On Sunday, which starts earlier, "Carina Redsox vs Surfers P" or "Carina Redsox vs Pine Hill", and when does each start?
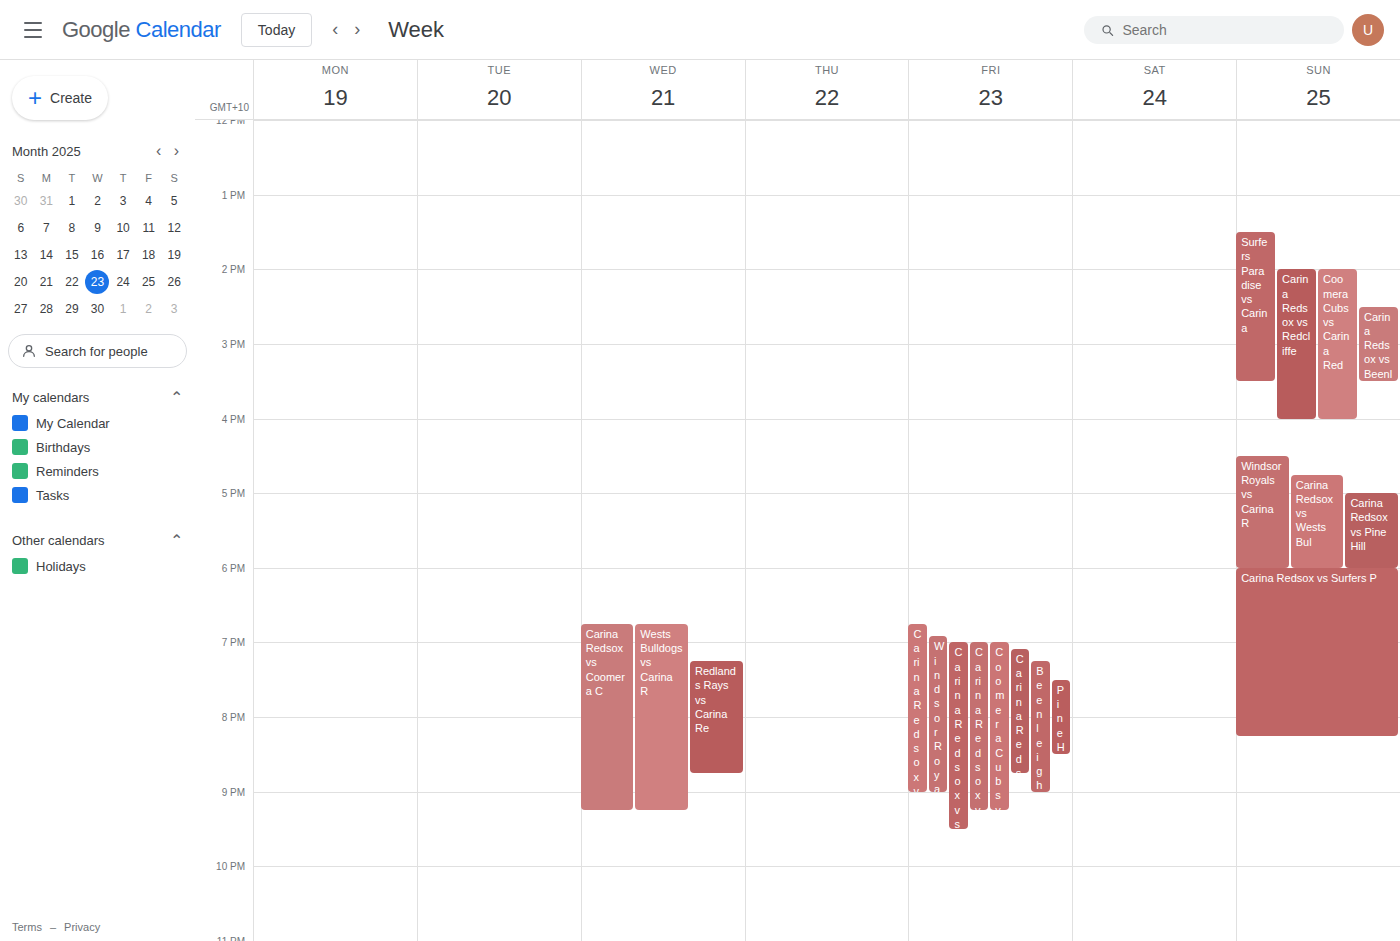
"Carina Redsox vs Pine Hill" 5:00 PM; "Carina Redsox vs Surfers P" 6:00 PM.